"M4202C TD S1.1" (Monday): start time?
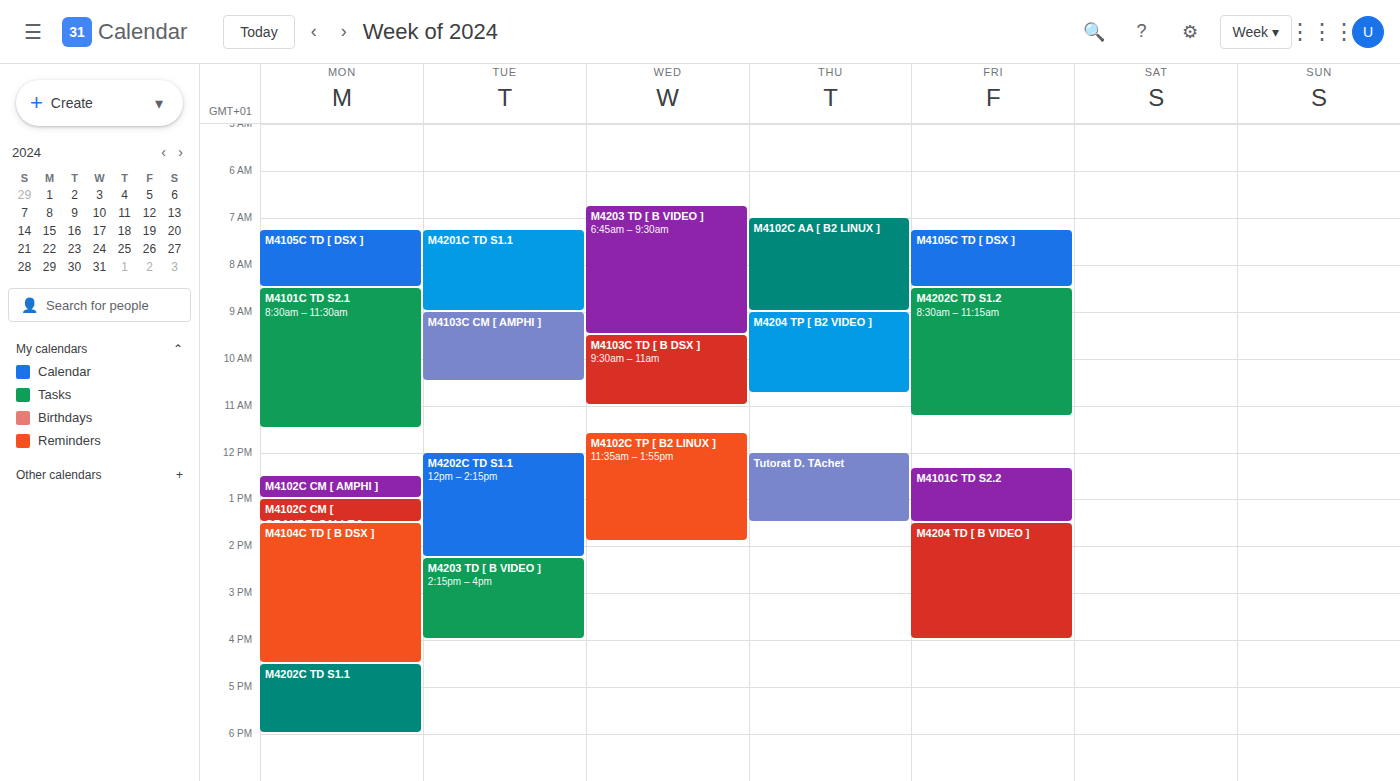
4:30 PM